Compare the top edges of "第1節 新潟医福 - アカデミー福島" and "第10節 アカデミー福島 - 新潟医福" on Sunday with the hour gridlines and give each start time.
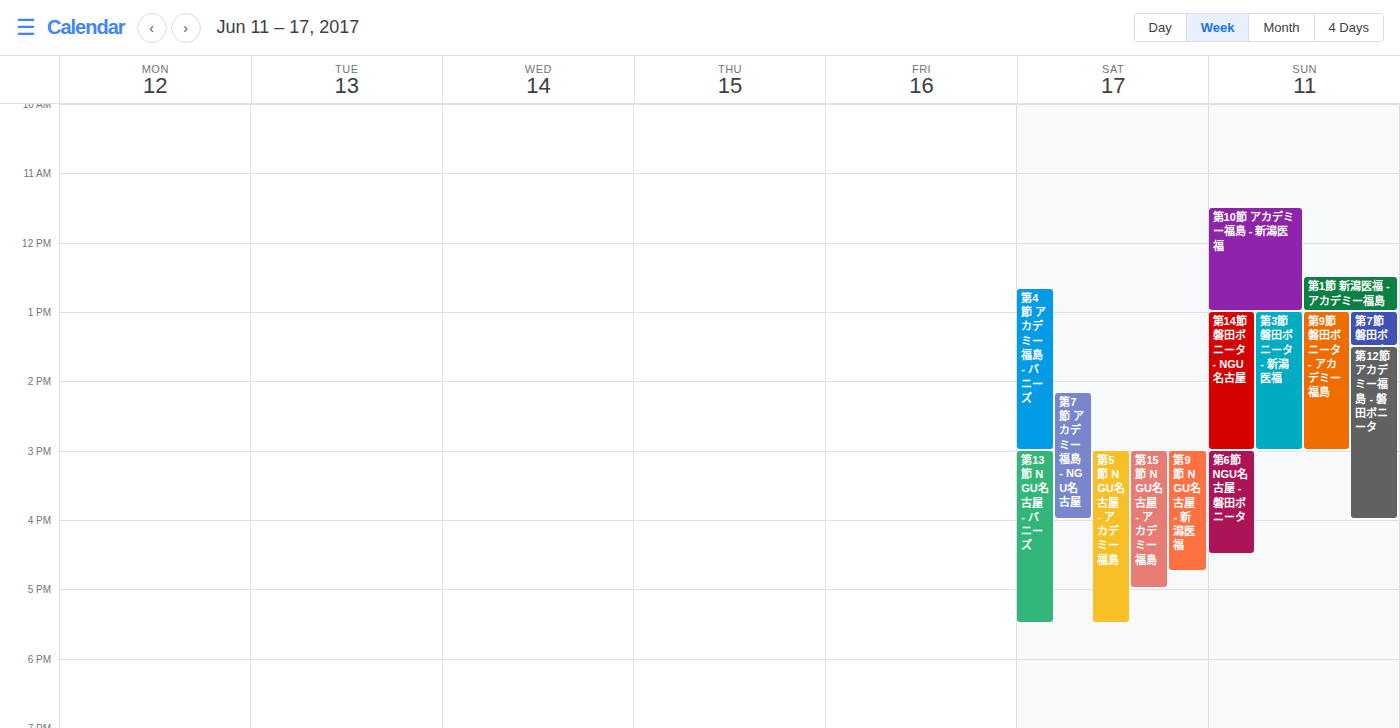
"第1節 新潟医福 - アカデミー福島": 12:30 PM, halfway between the 12 PM and 1 PM lines. "第10節 アカデミー福島 - 新潟医福": 11:30 AM, halfway between the 11 AM and 12 PM lines.